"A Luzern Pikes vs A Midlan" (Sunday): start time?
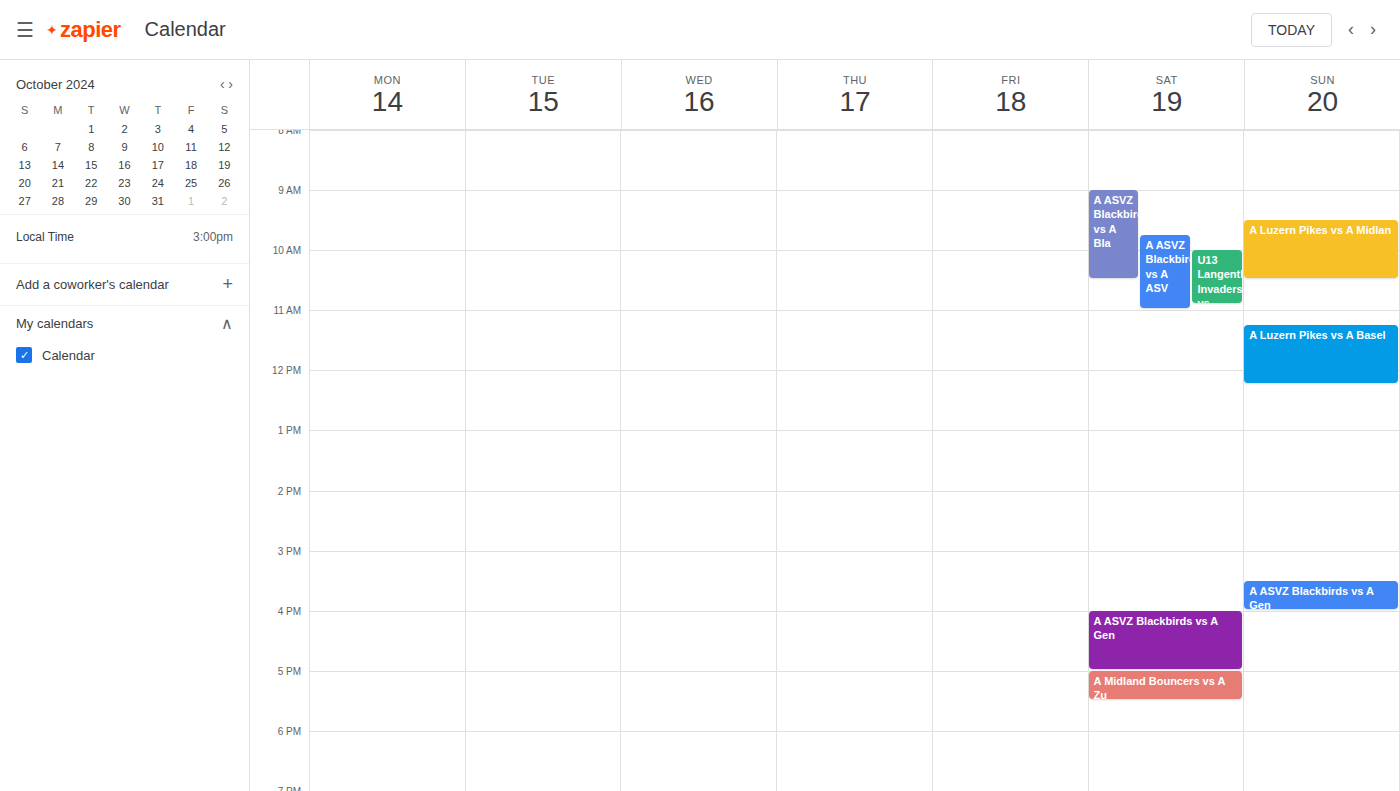
9:30 AM